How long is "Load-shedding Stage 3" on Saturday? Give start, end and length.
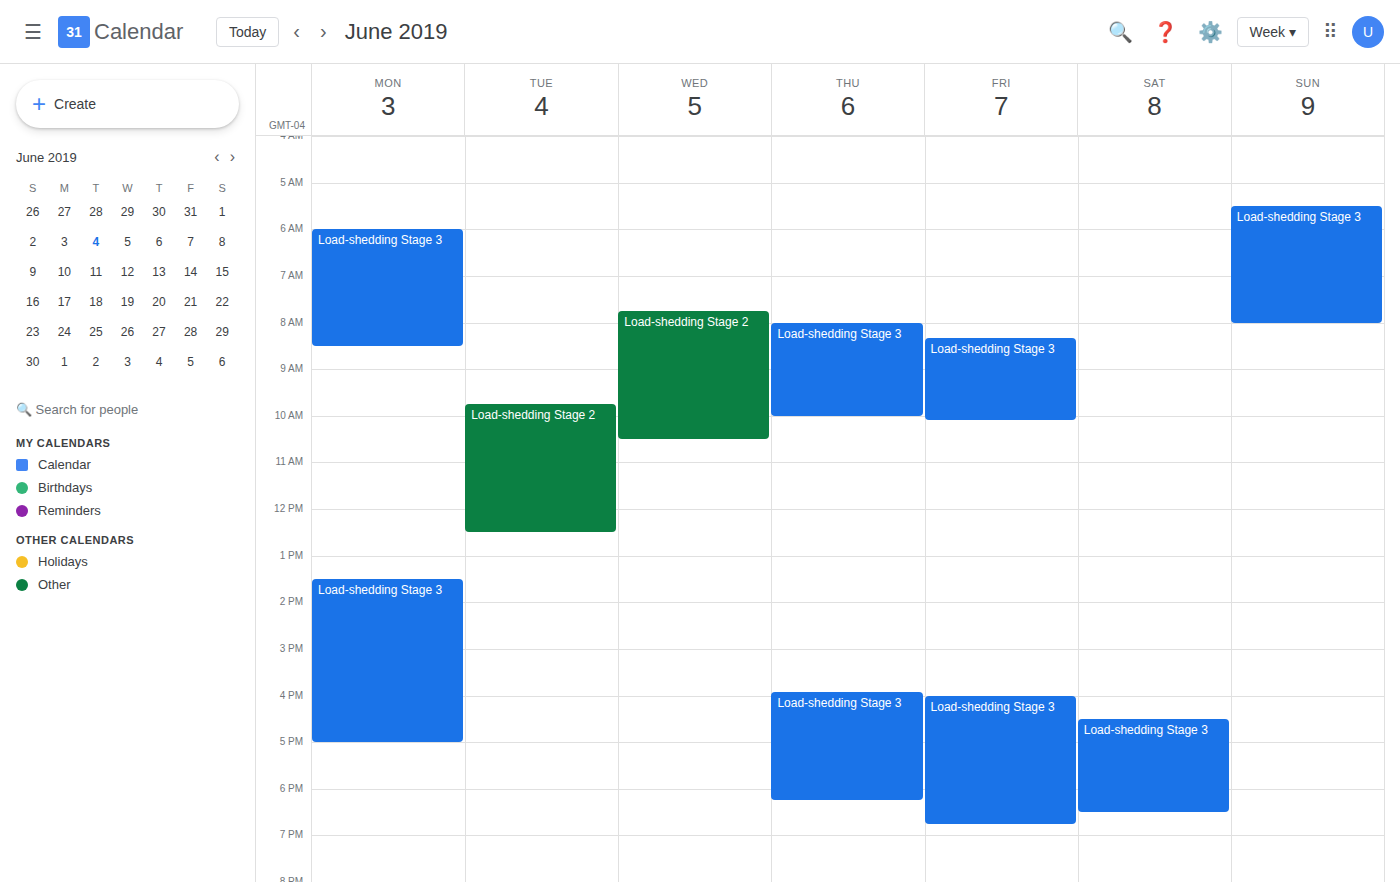
4:30 PM to 6:30 PM, 2 hours